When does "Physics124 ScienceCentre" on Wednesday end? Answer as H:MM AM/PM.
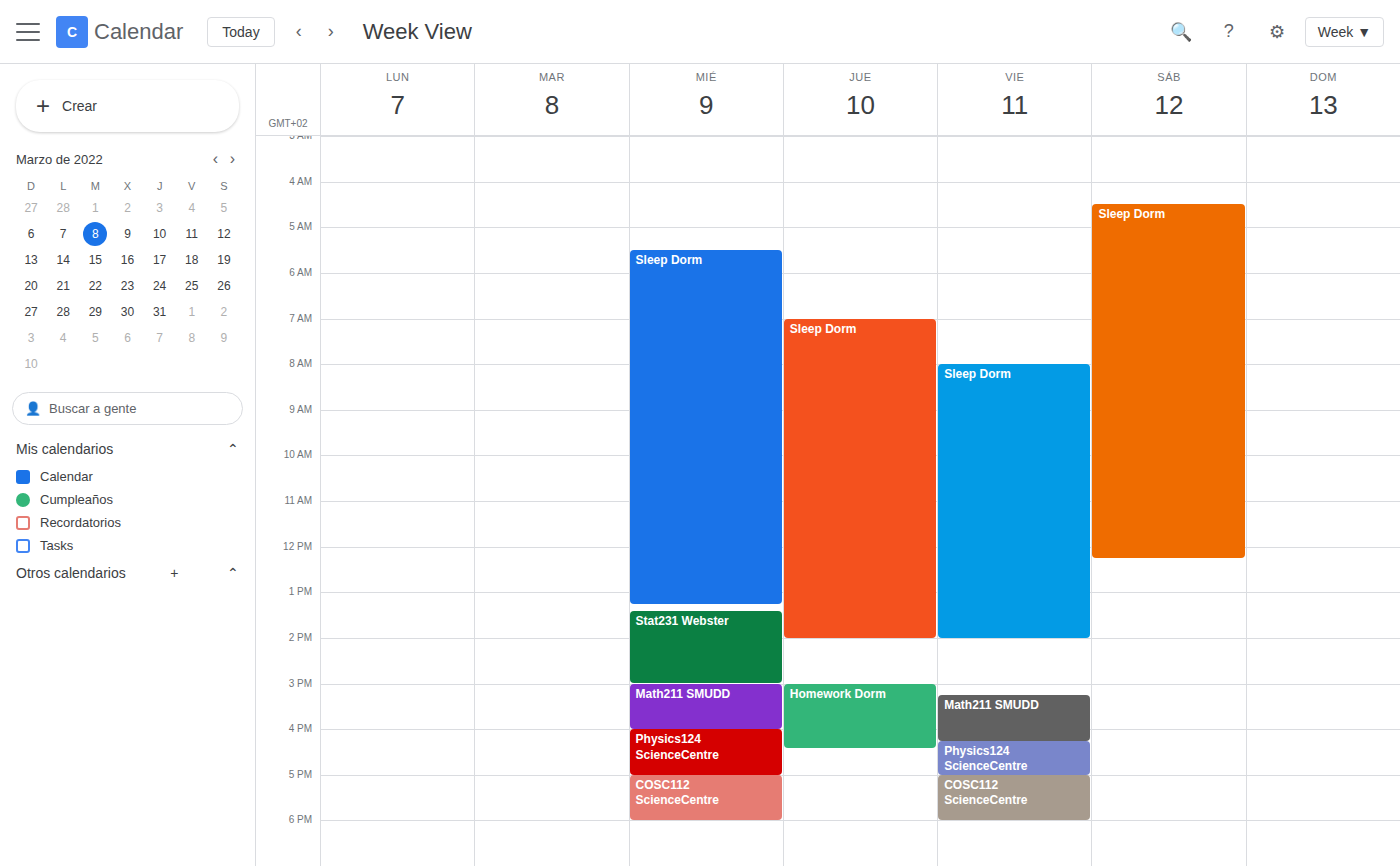
5:00 PM